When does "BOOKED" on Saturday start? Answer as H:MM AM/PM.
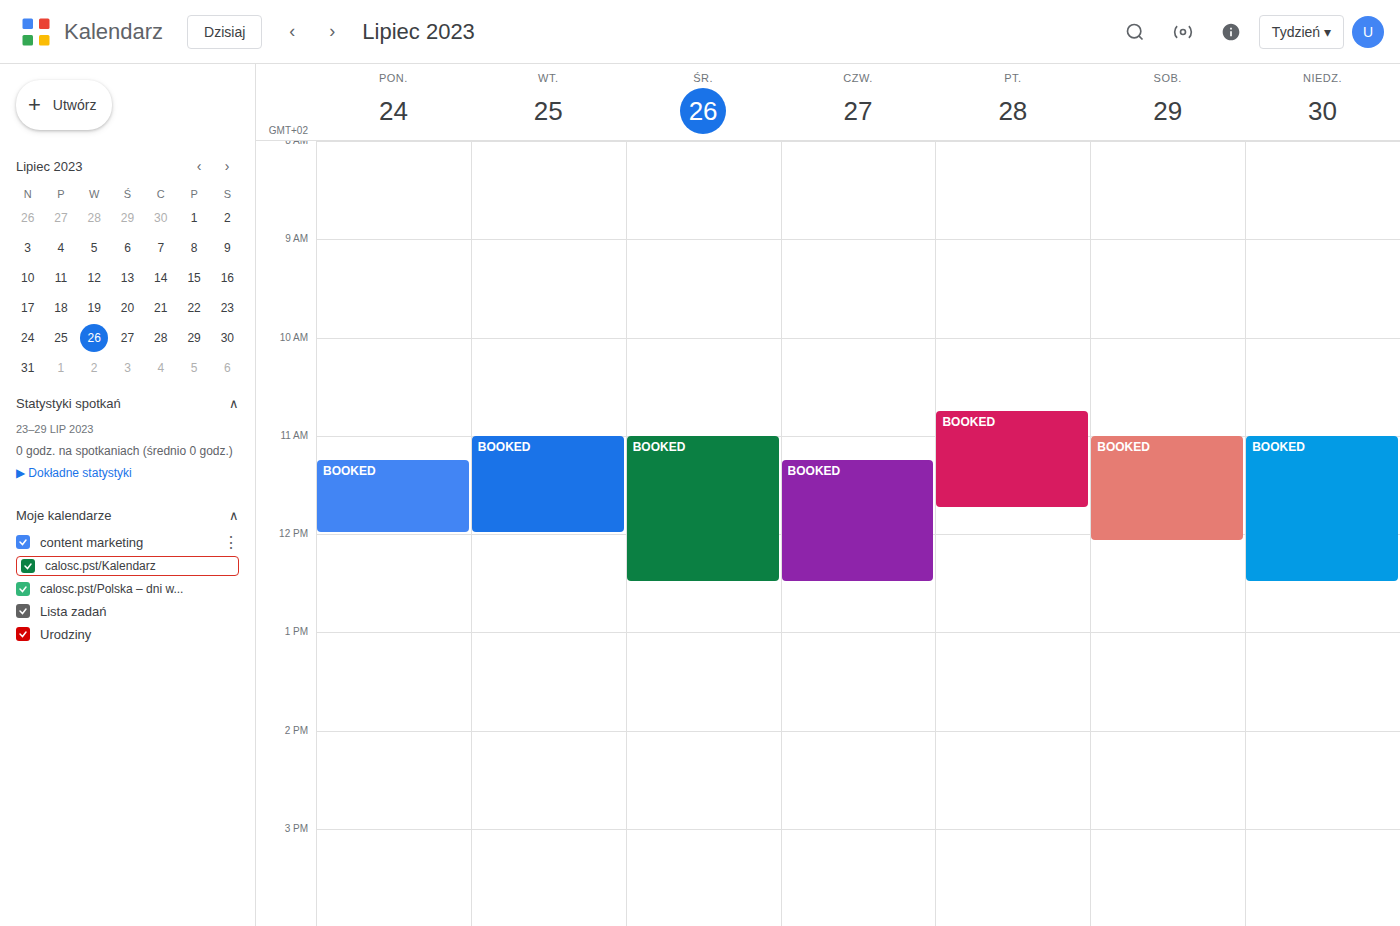
11:00 AM